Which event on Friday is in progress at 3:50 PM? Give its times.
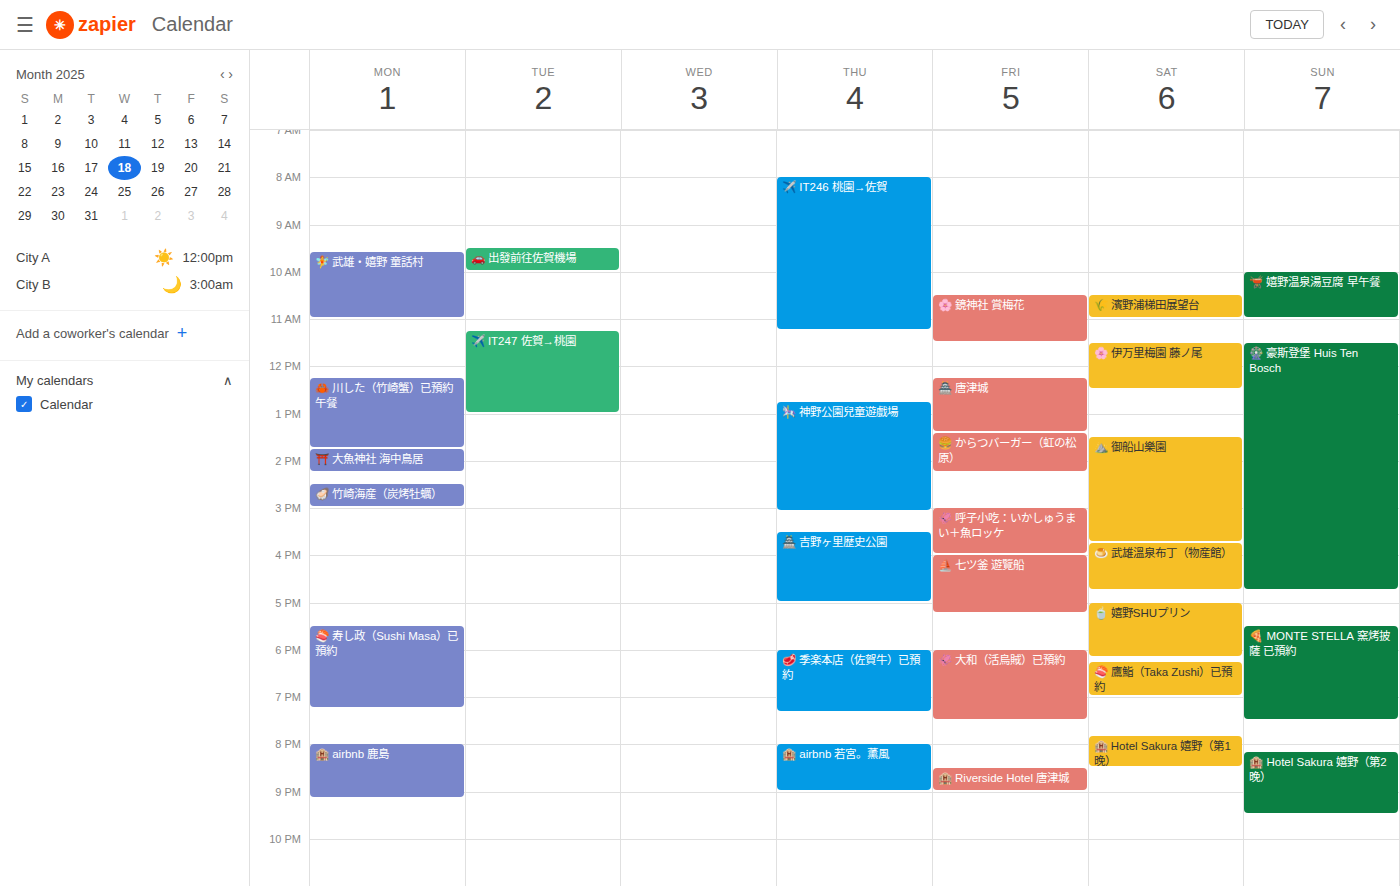
"🦑 呼子小吃：いかしゅうまい＋魚ロッケ", 3:00 PM to 4:00 PM